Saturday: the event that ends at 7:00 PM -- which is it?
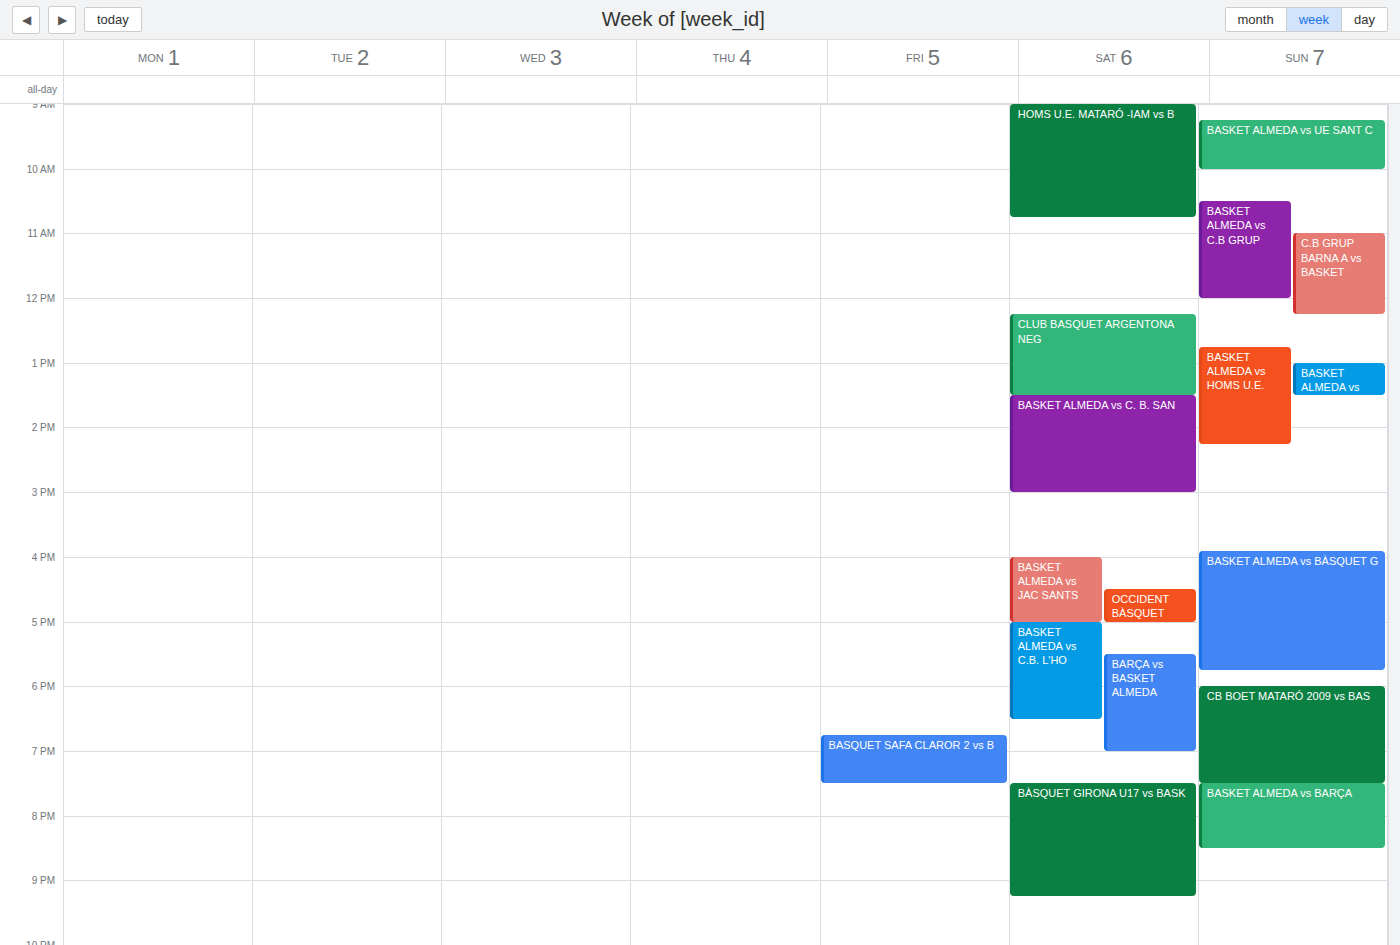
"BARÇA vs BASKET ALMEDA"